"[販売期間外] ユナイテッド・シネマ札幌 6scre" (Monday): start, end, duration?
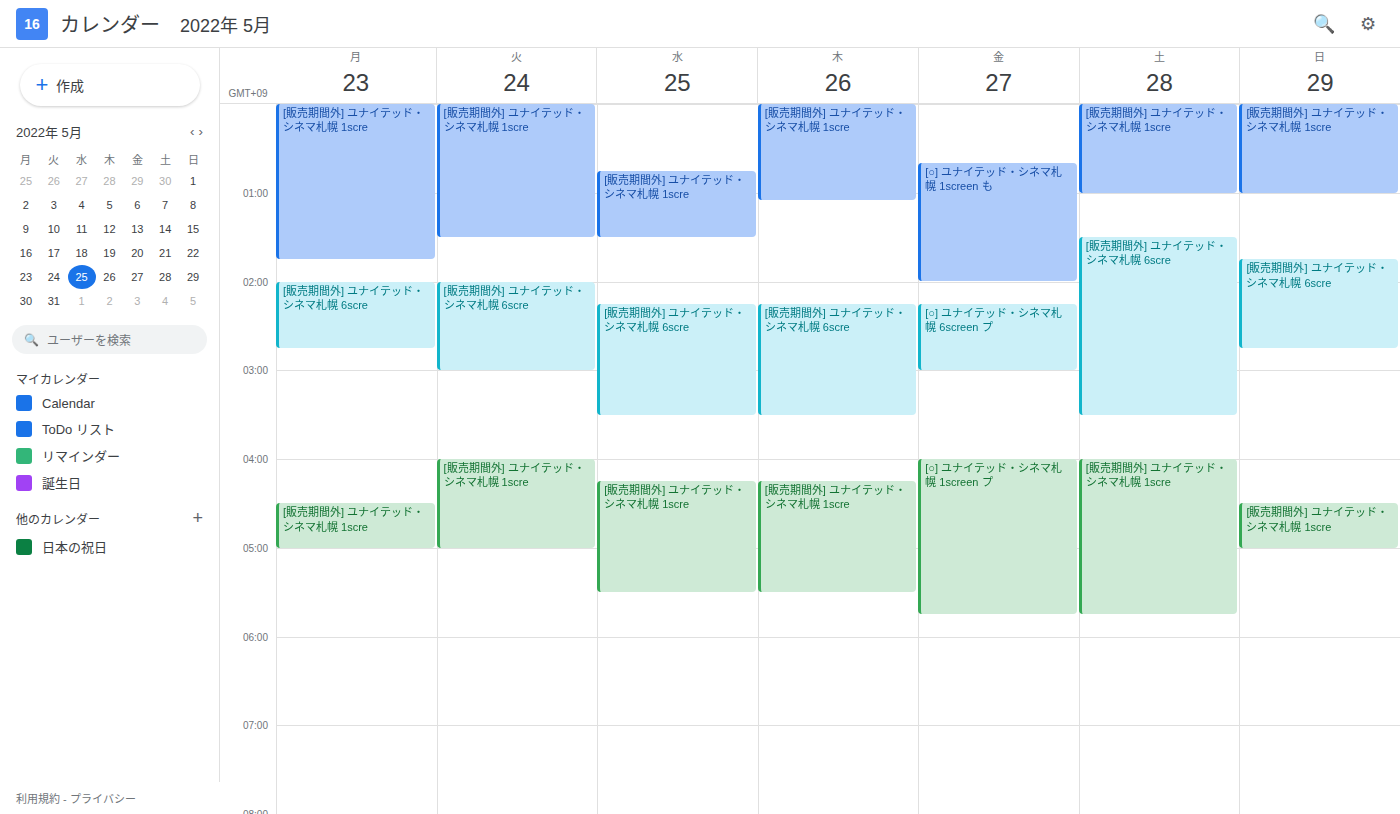
2:00 AM to 2:45 AM, 45 minutes